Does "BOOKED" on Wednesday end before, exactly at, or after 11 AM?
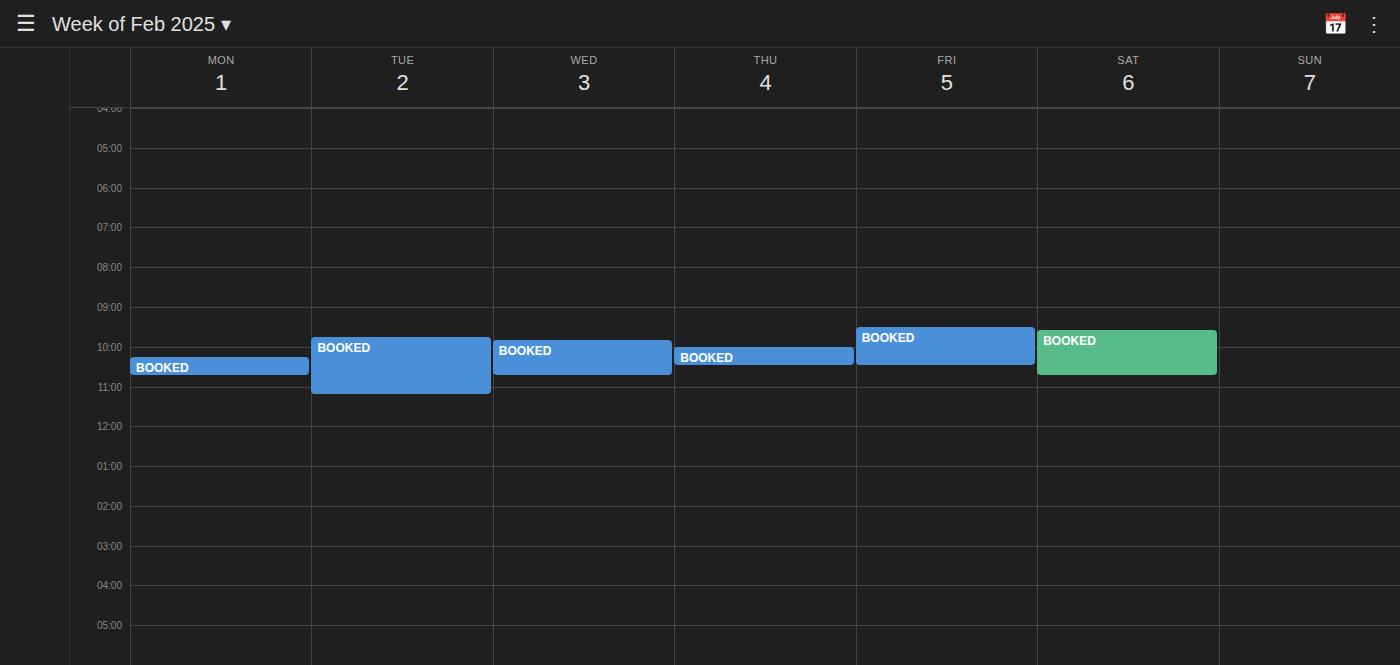
10:45 AM -- before 11 AM, 15 minutes above the 11 AM line.